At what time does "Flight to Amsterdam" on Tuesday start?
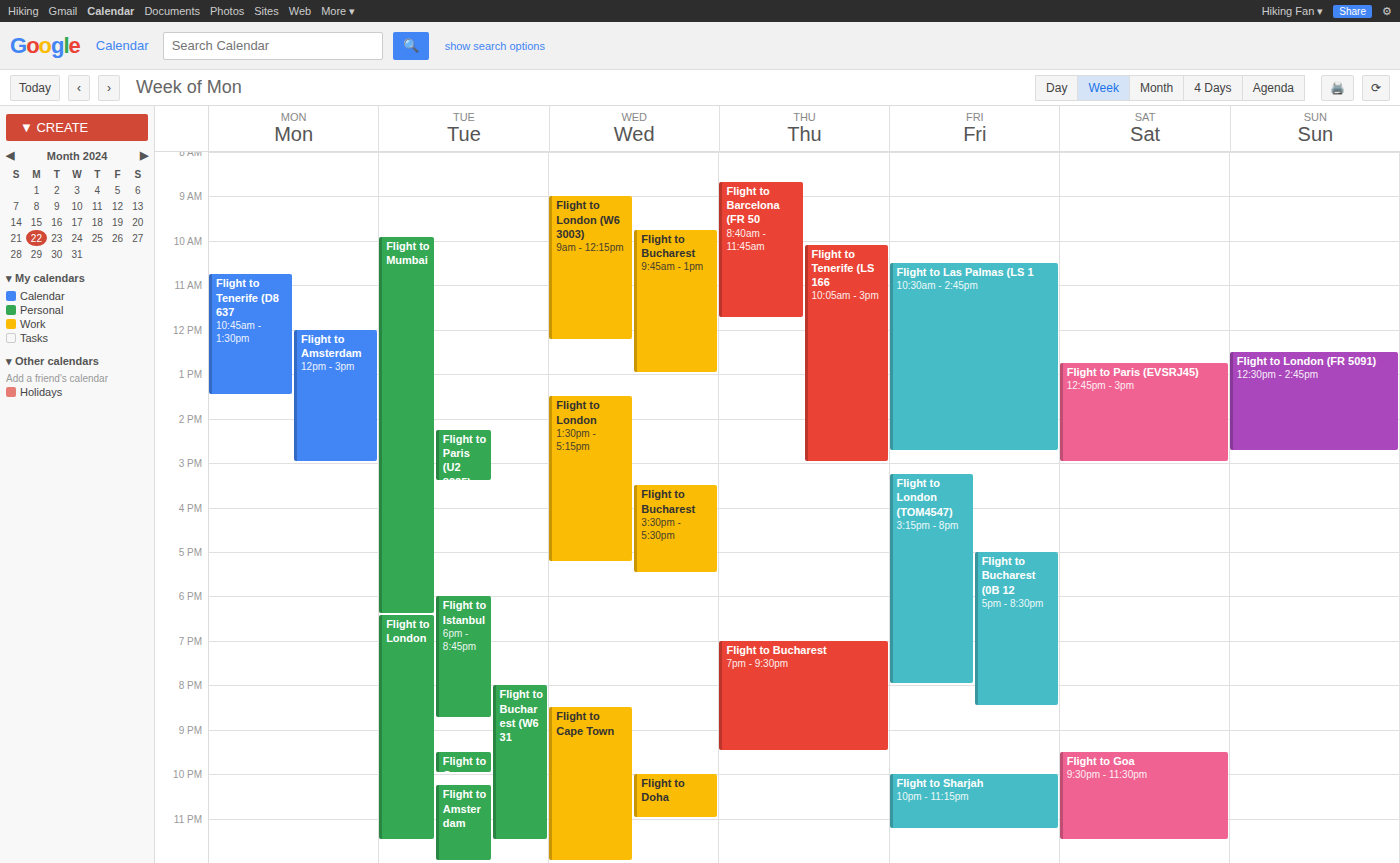
10:15 PM